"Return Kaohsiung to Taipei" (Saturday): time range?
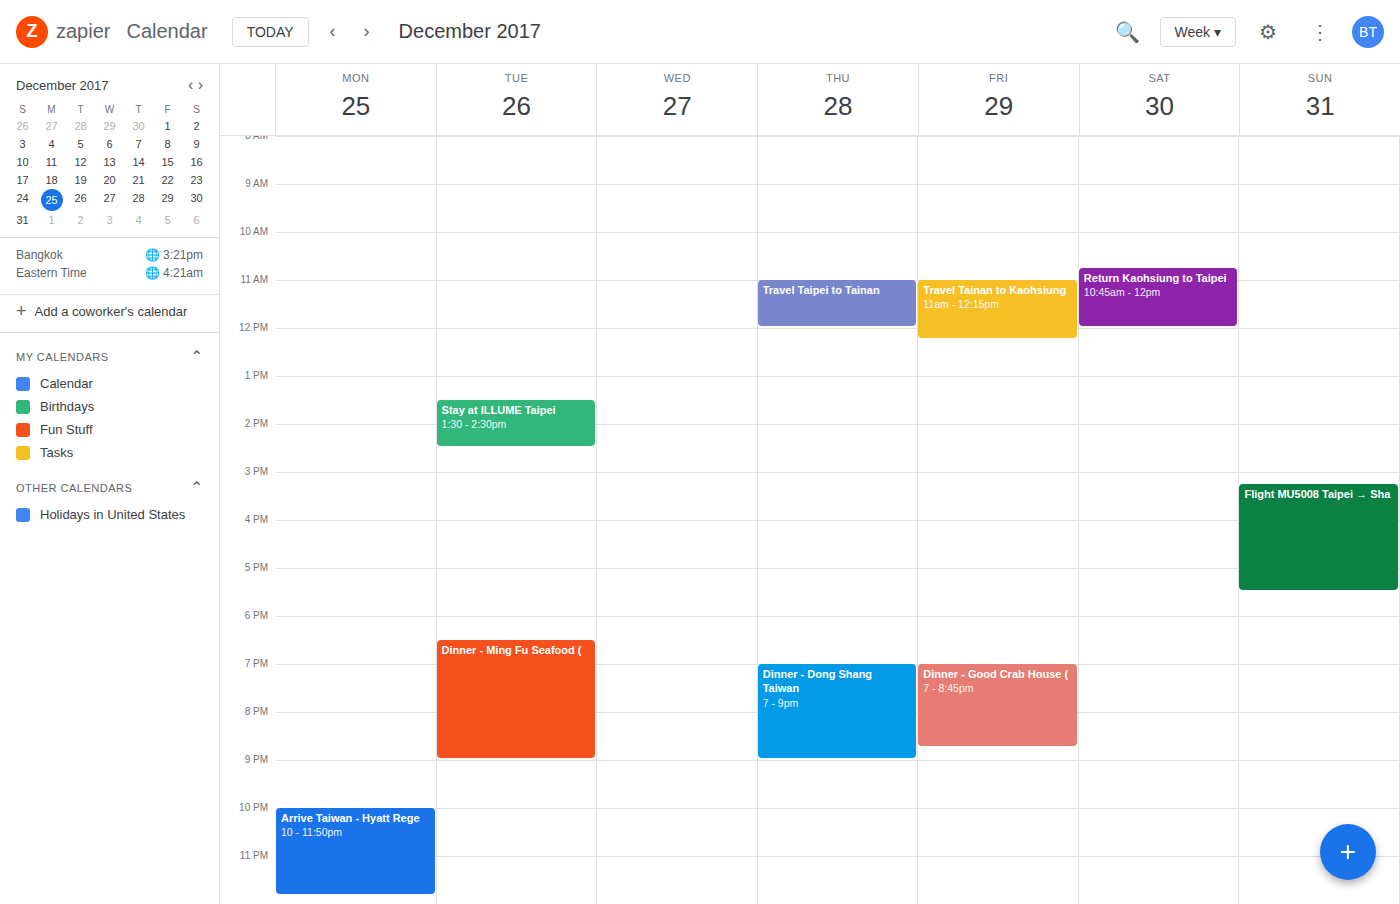
10:45 AM to 12:00 PM